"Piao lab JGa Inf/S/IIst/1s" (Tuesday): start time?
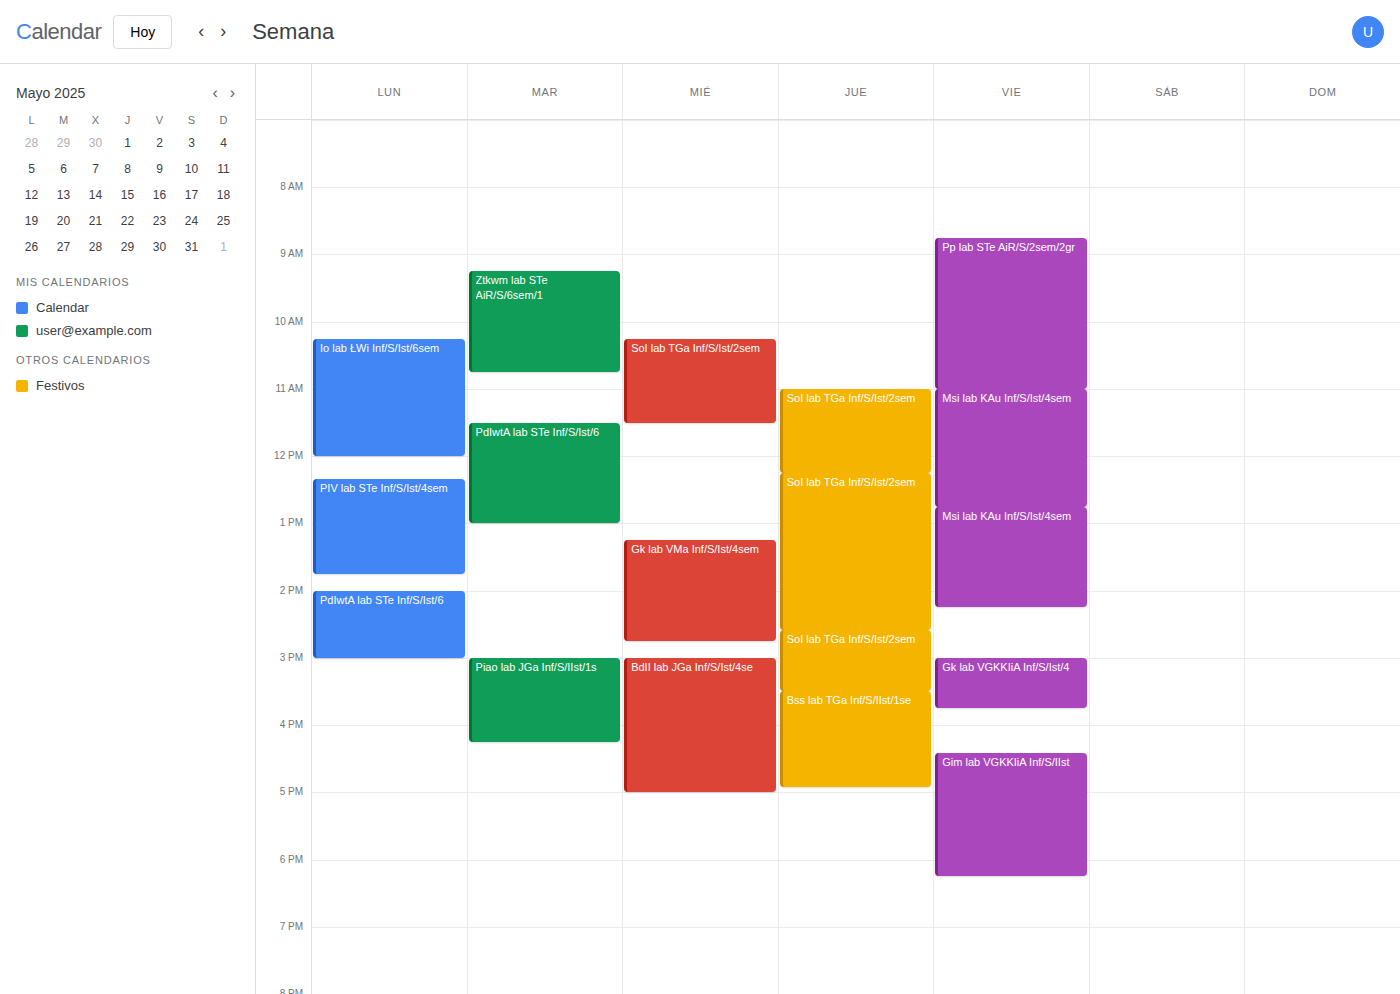
3:00 PM